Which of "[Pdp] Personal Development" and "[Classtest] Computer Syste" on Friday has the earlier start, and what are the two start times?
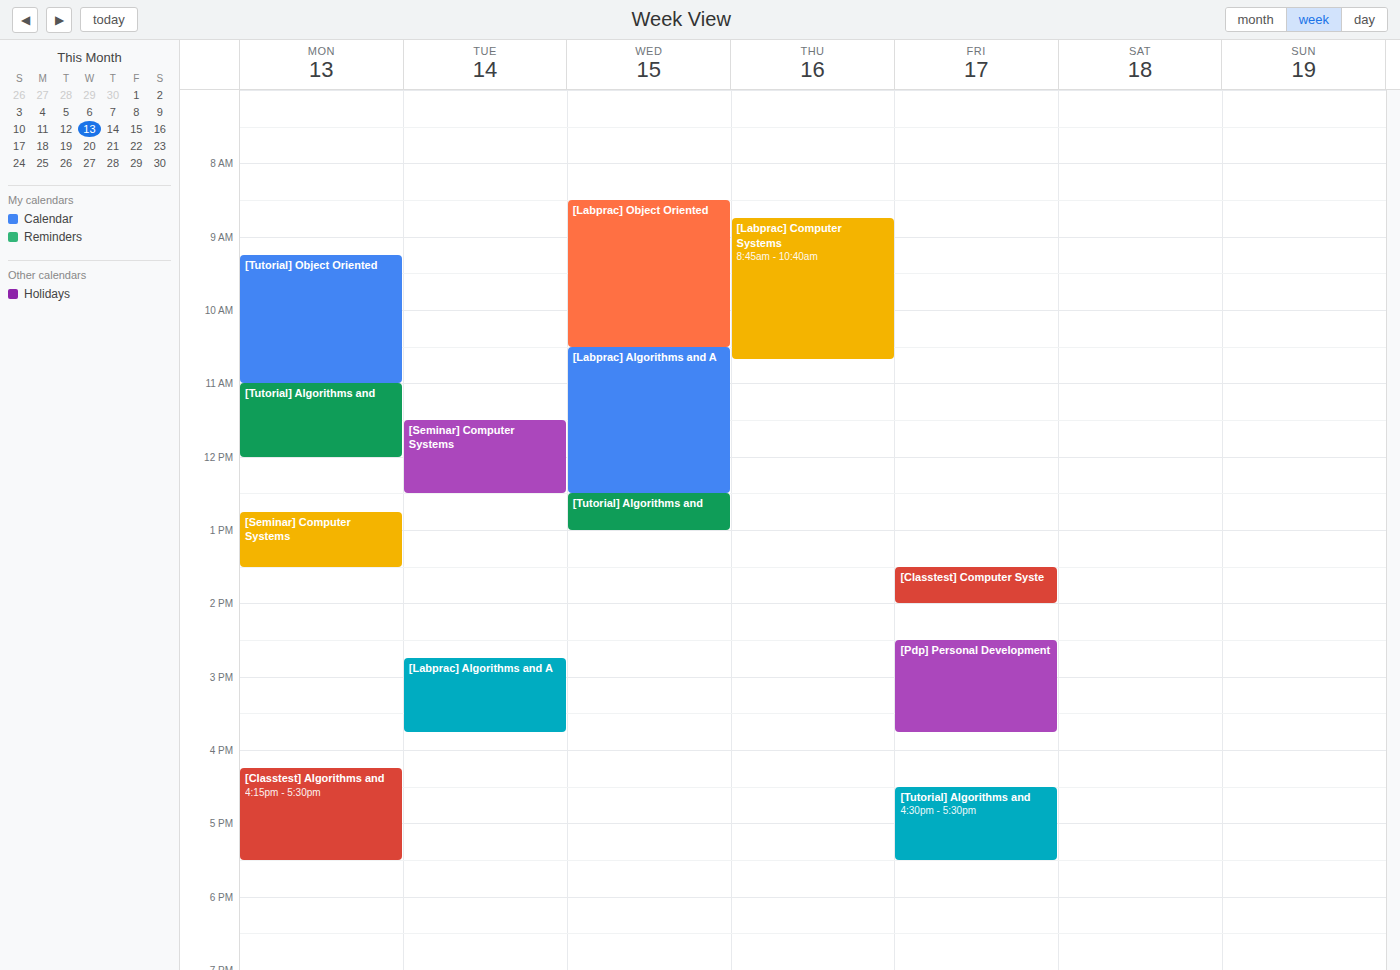
"[Classtest] Computer Syste" 1:30 PM; "[Pdp] Personal Development" 2:30 PM.